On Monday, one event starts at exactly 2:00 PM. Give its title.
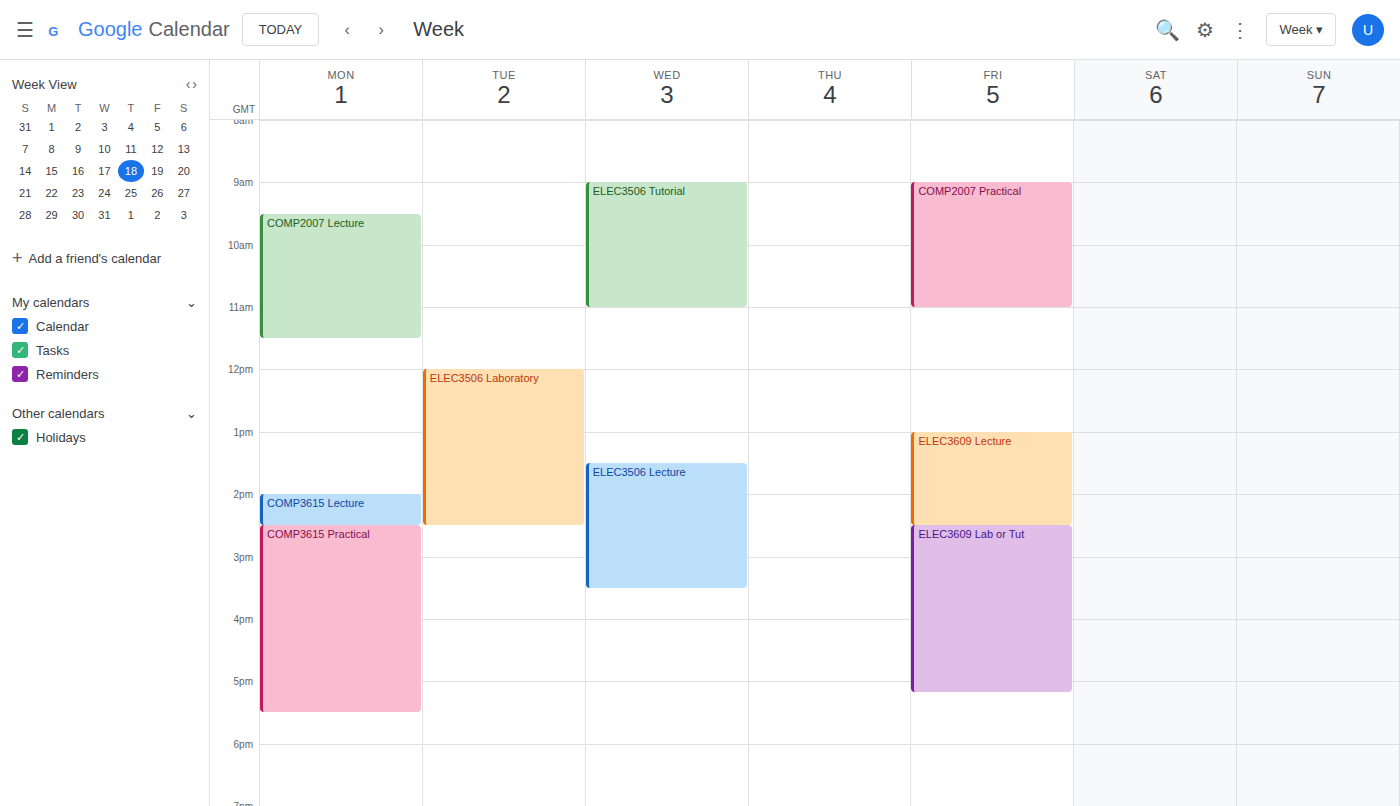
"COMP3615 Lecture"